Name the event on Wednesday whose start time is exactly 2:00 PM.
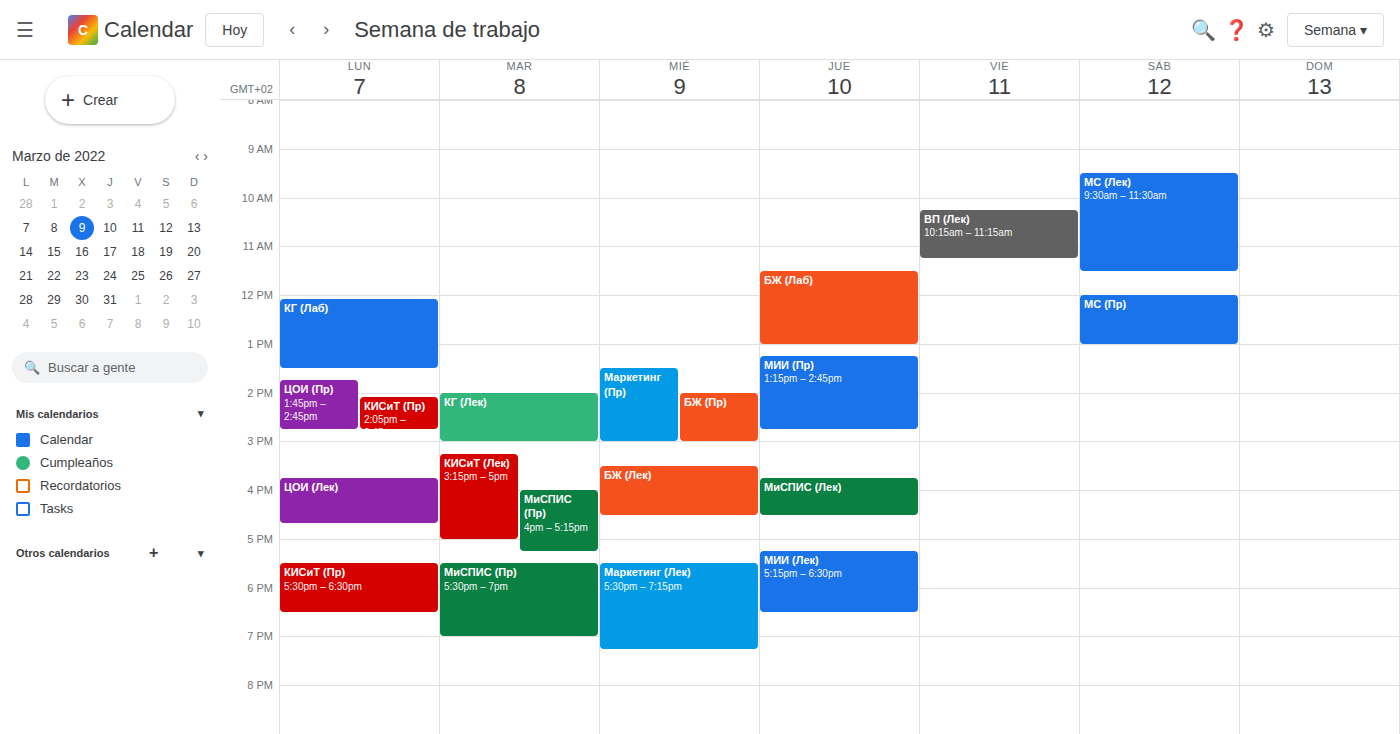
"БЖ (Пр)"